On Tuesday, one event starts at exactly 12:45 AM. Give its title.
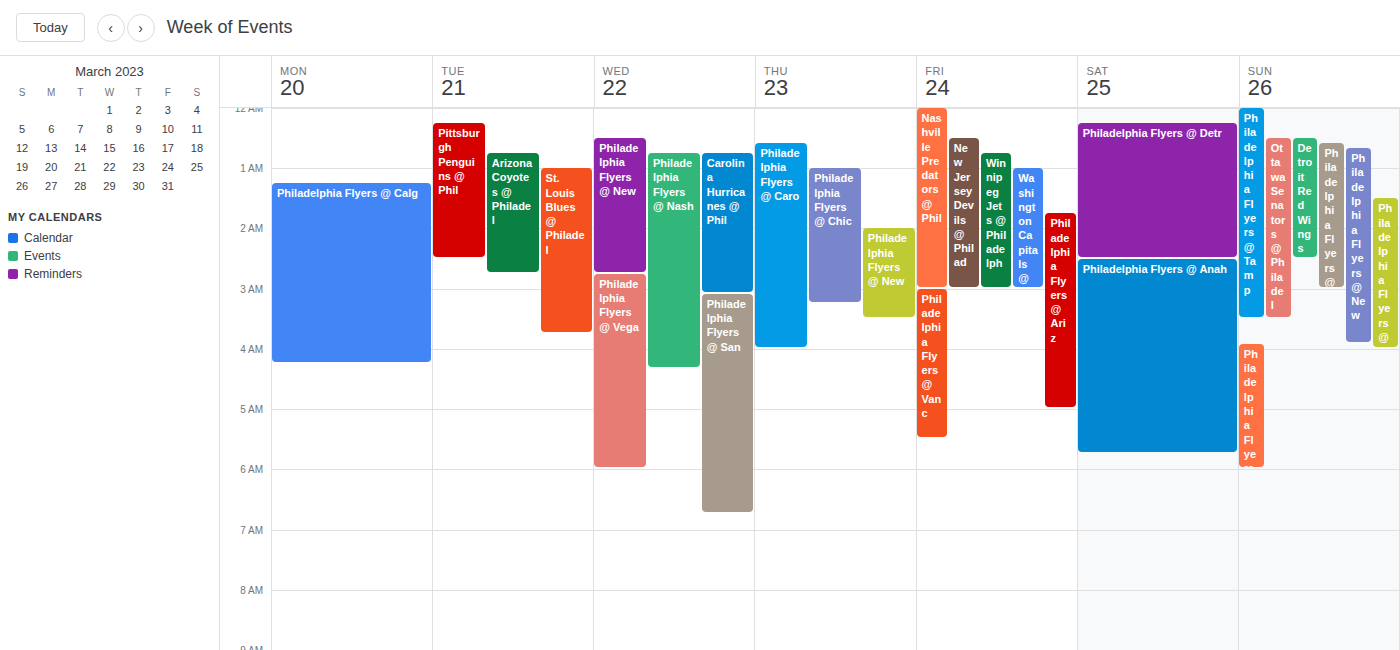
"Arizona Coyotes @ Philadel"